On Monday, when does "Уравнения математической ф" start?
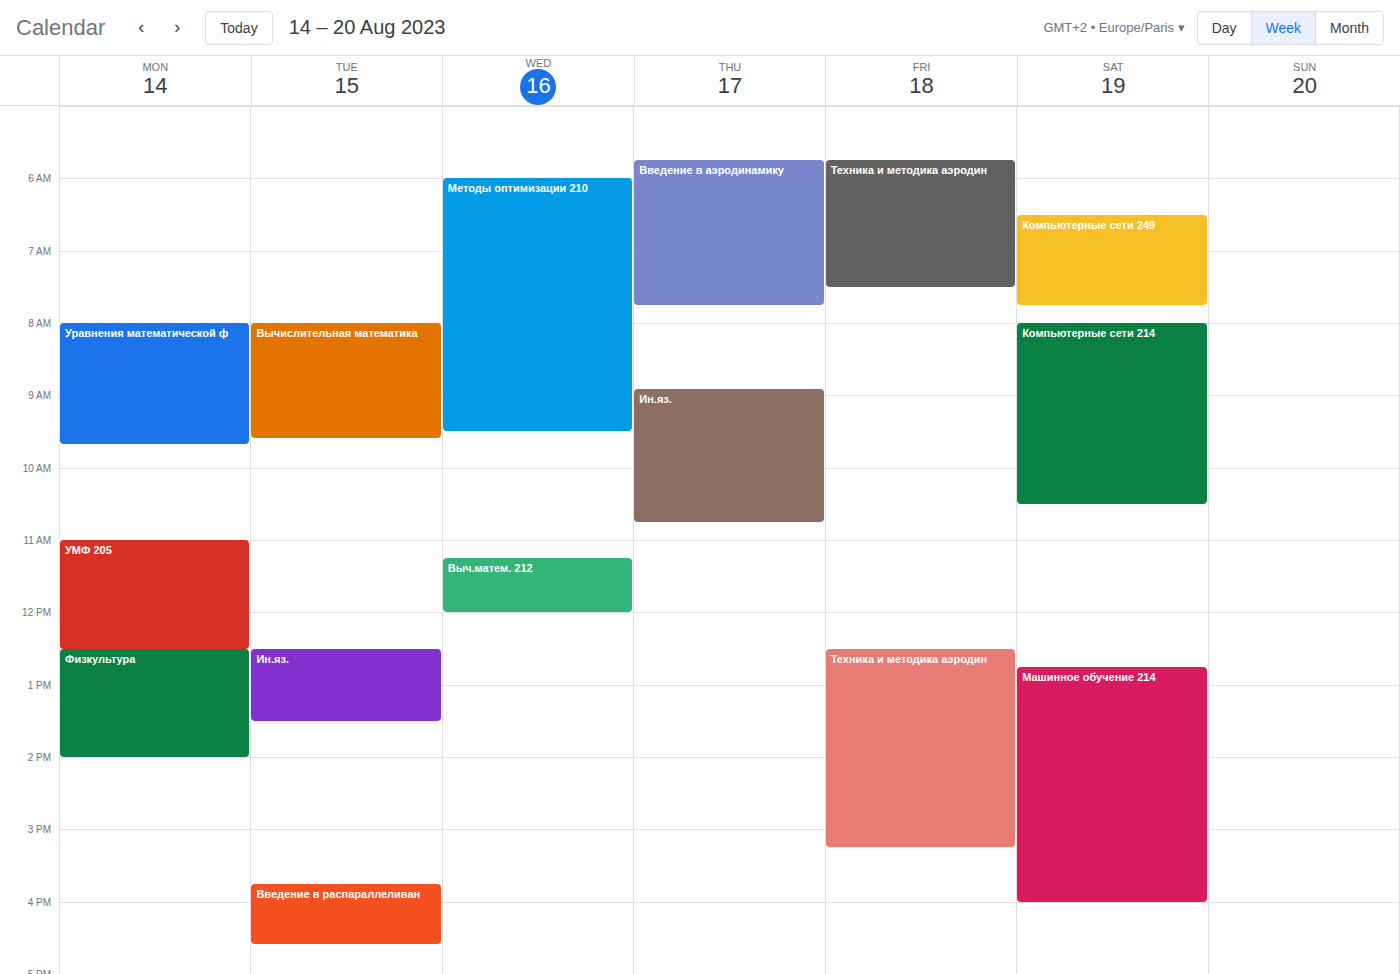
8:00 AM